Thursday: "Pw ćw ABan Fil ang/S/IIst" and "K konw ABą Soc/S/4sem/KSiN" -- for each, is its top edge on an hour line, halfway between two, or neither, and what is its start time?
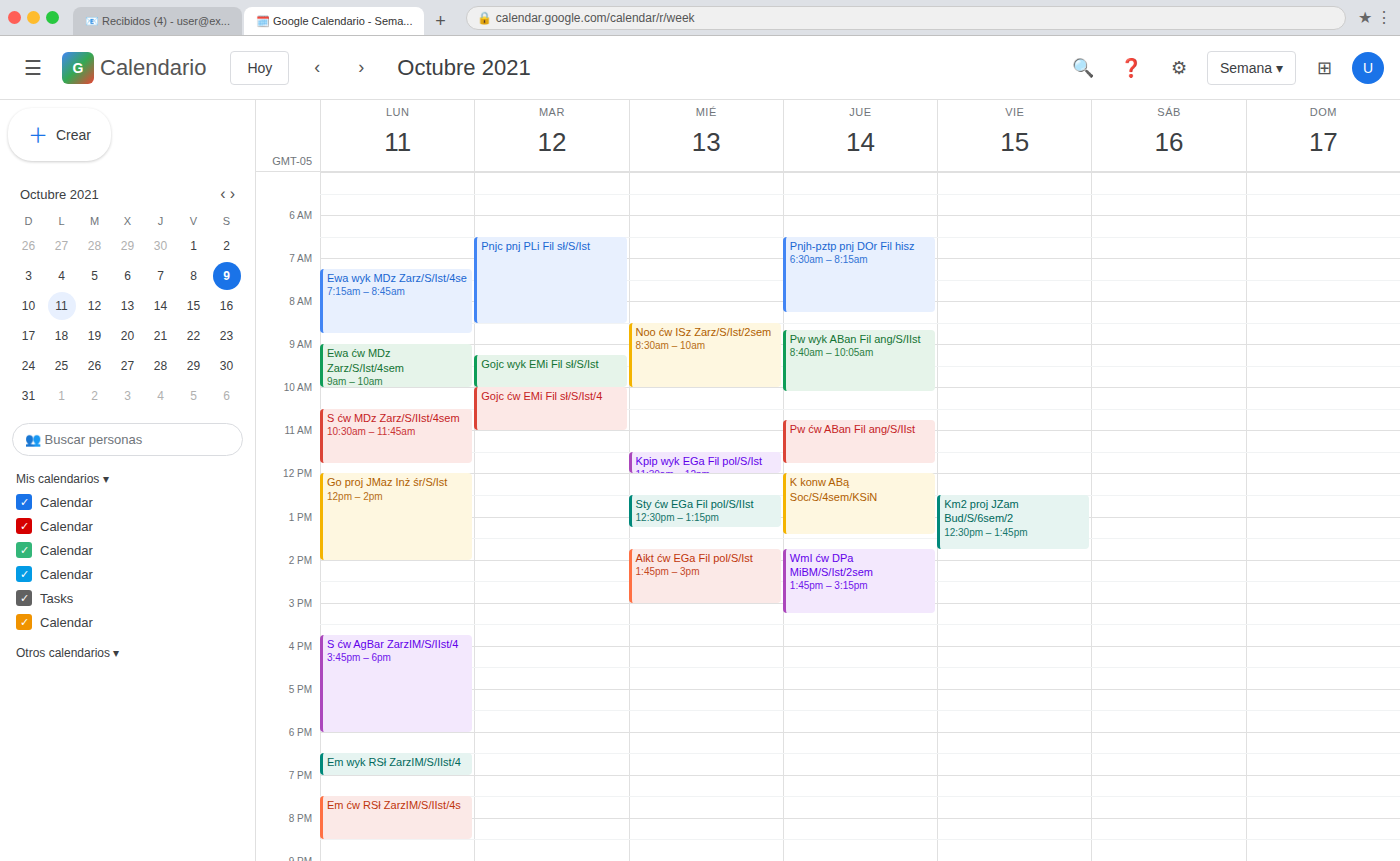
"Pw ćw ABan Fil ang/S/IIst": 10:45, neither: three quarters of the way from the 10:00 line to the 11:00 line. "K konw ABą Soc/S/4sem/KSiN": 12:00, exactly on the 12:00 line.